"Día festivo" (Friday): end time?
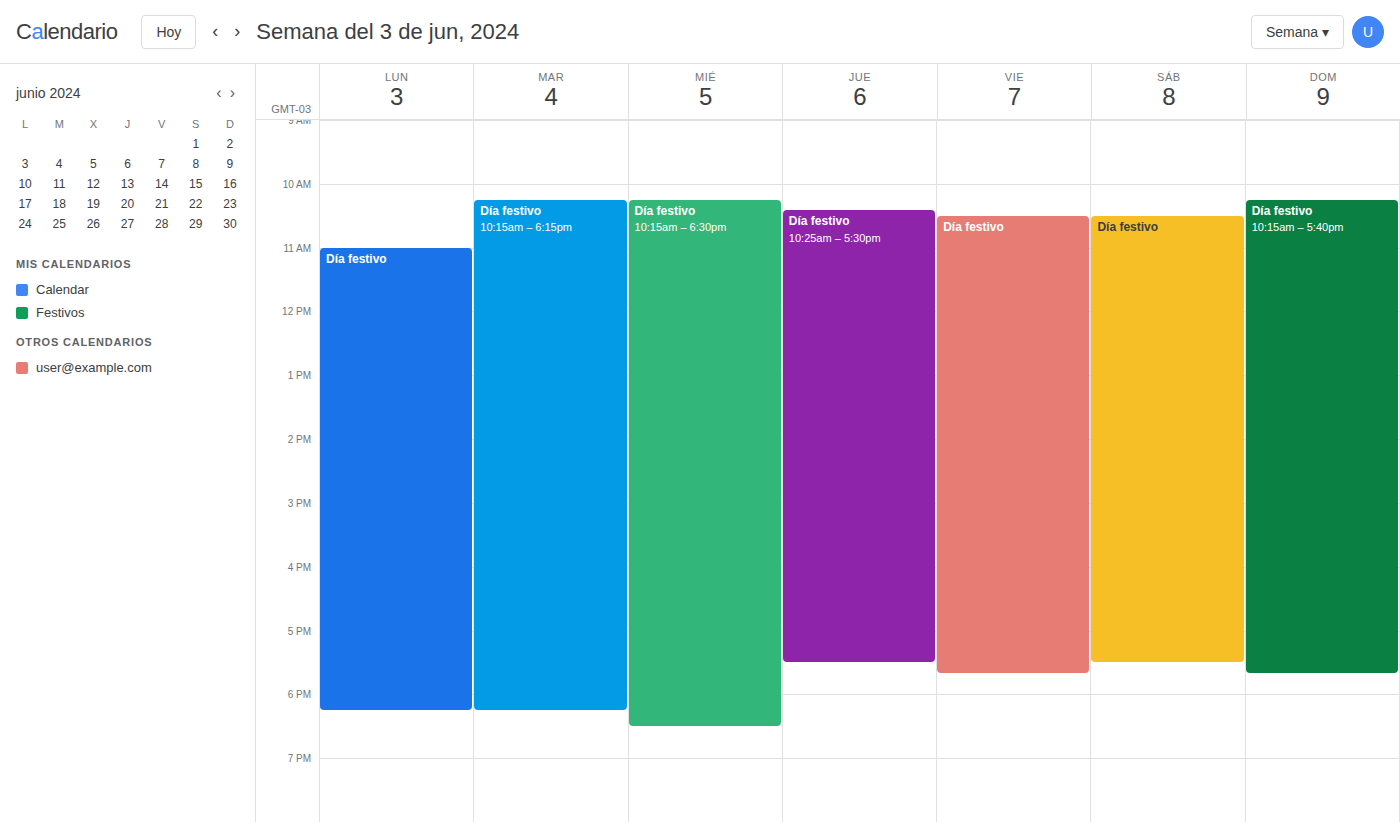
5:40 PM